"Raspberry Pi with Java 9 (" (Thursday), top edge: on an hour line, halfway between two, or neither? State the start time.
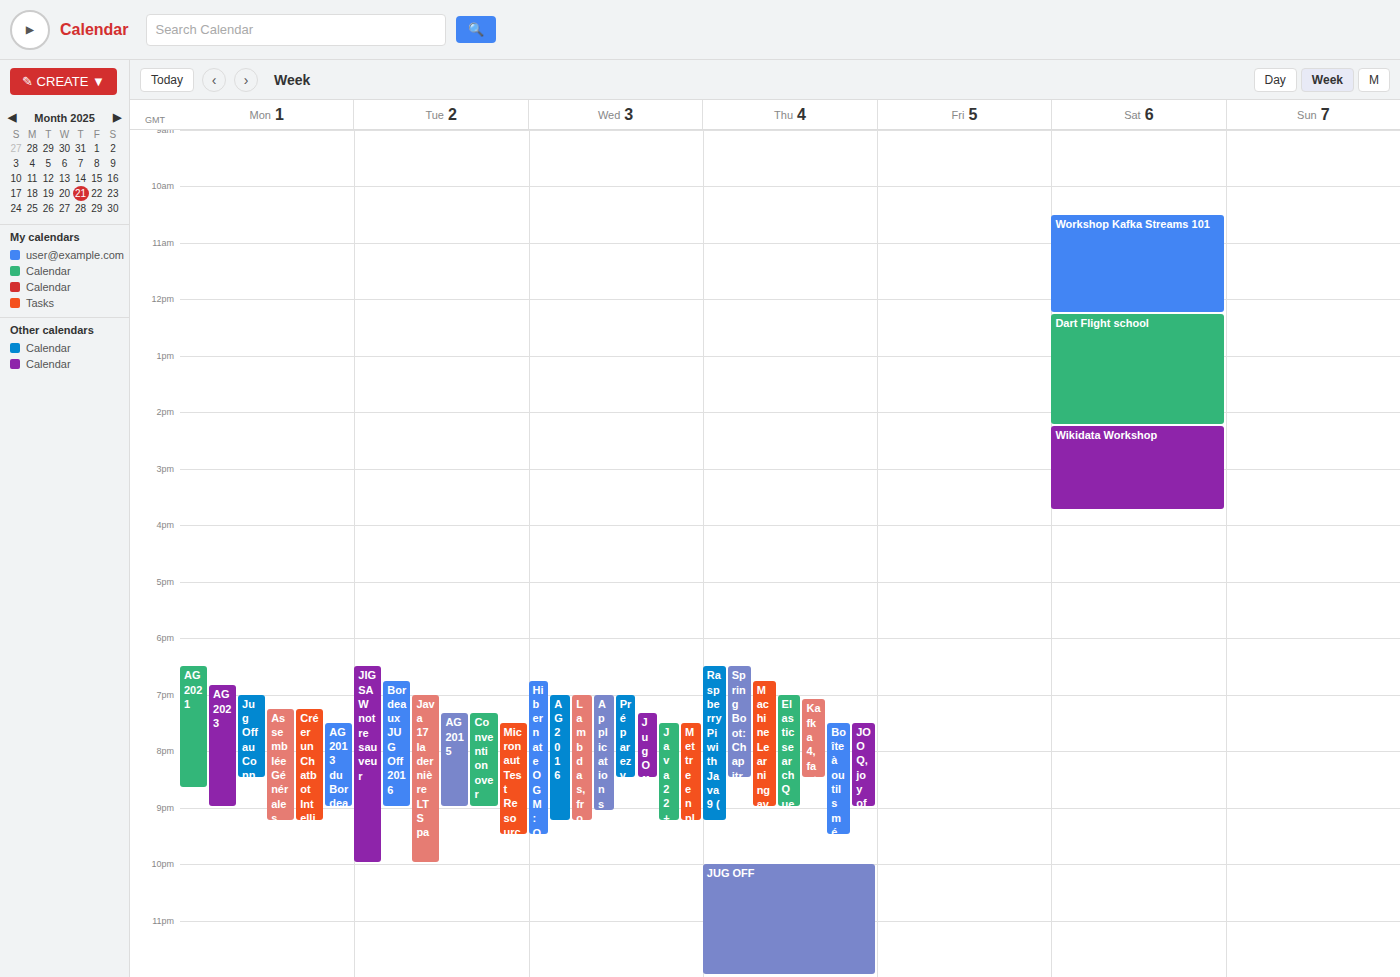
6:30 PM -- halfway between the 6 PM and 7 PM lines.